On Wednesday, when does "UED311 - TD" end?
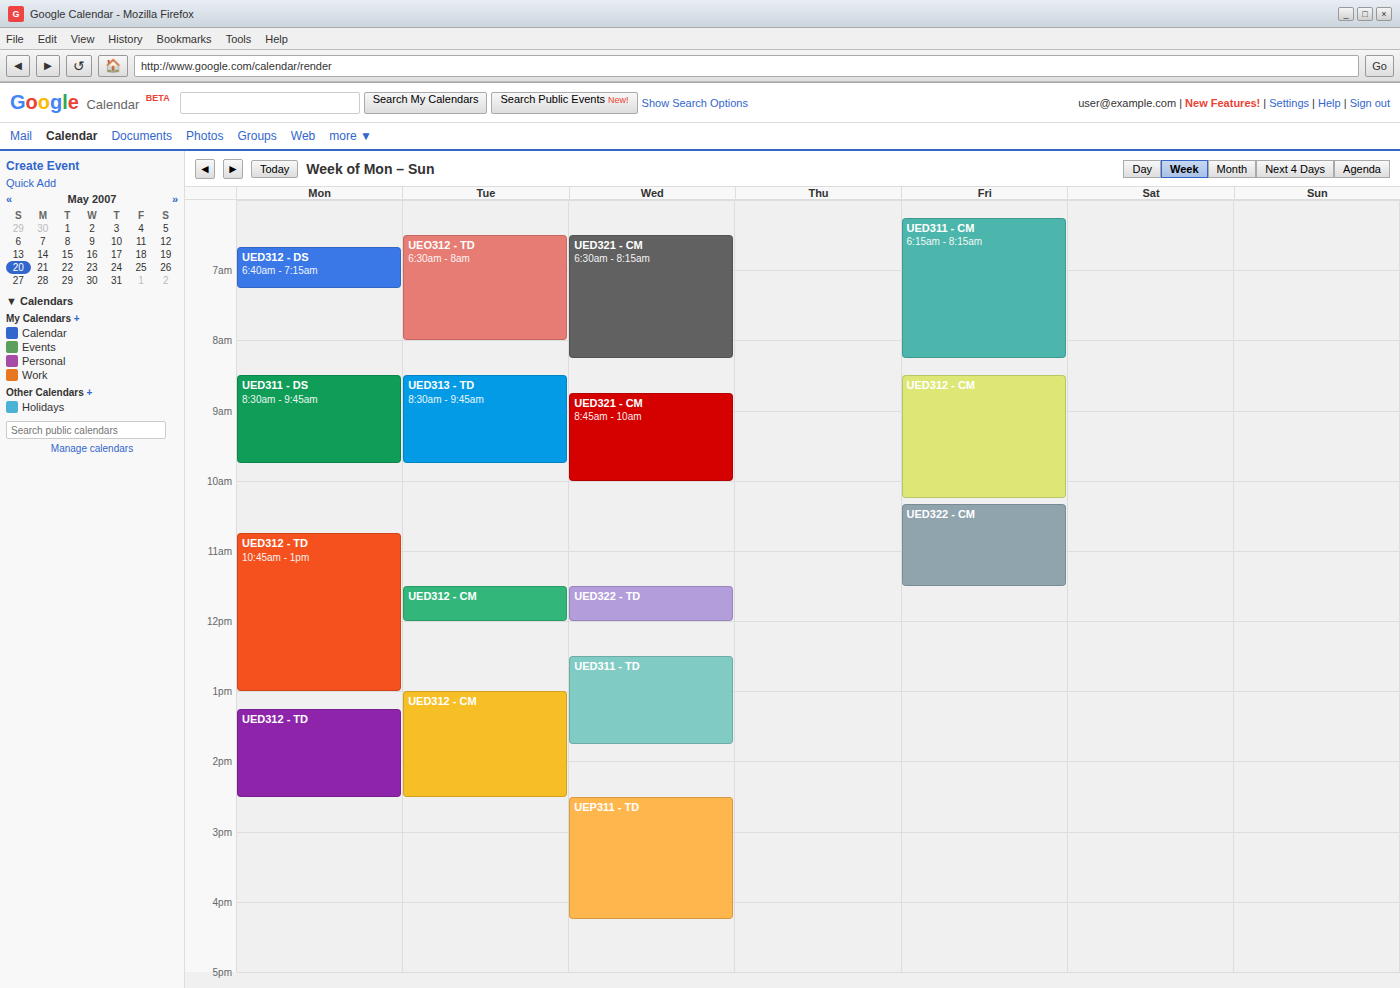
13:45